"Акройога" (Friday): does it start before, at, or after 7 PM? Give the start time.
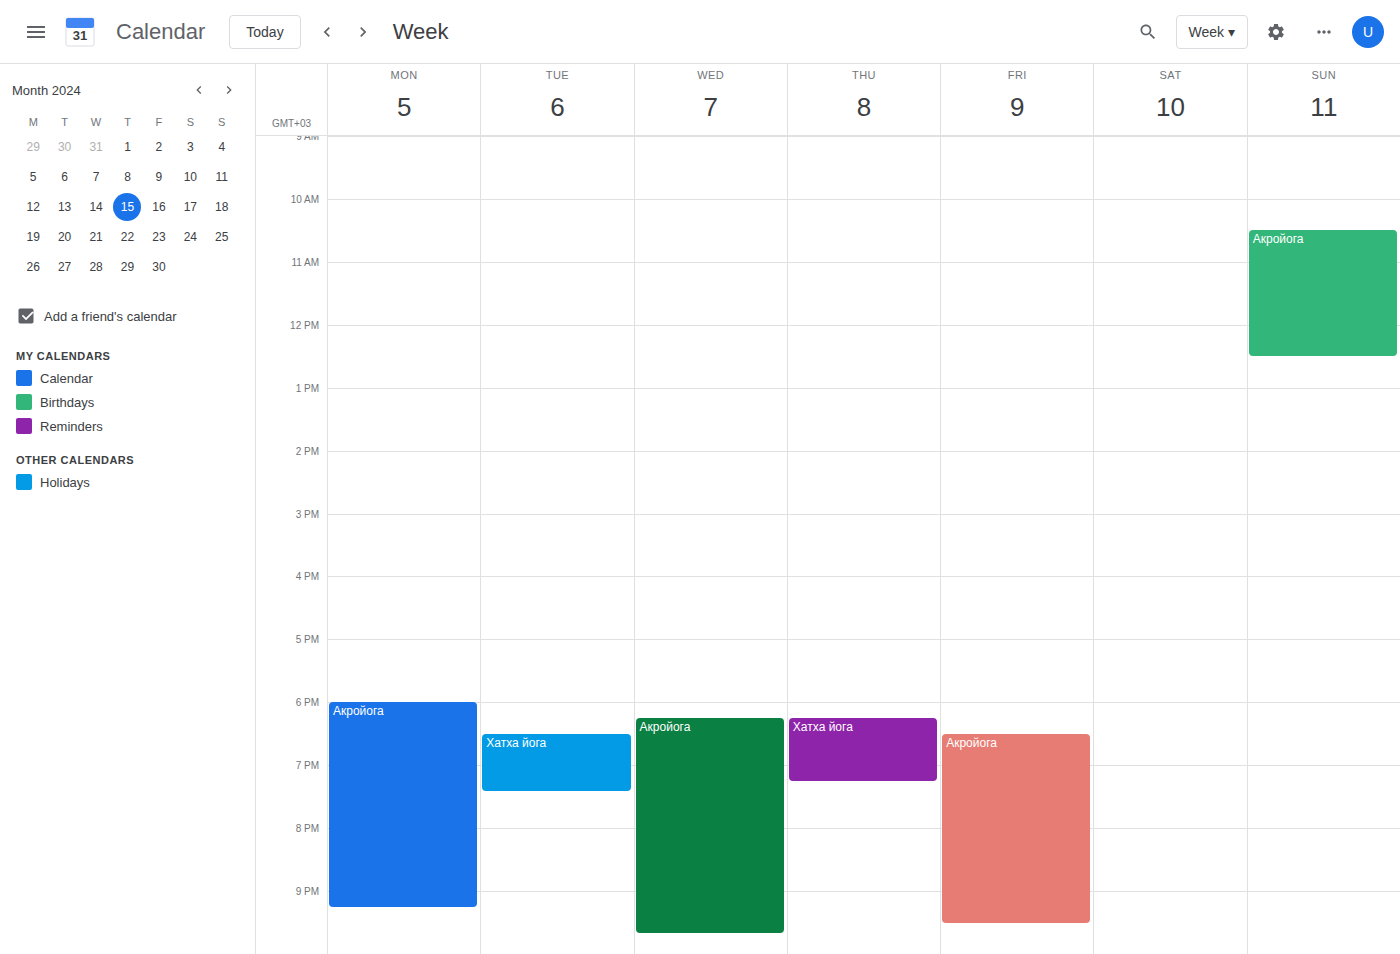
6:30 PM -- before 7 PM, 30 minutes above the 7 PM line.